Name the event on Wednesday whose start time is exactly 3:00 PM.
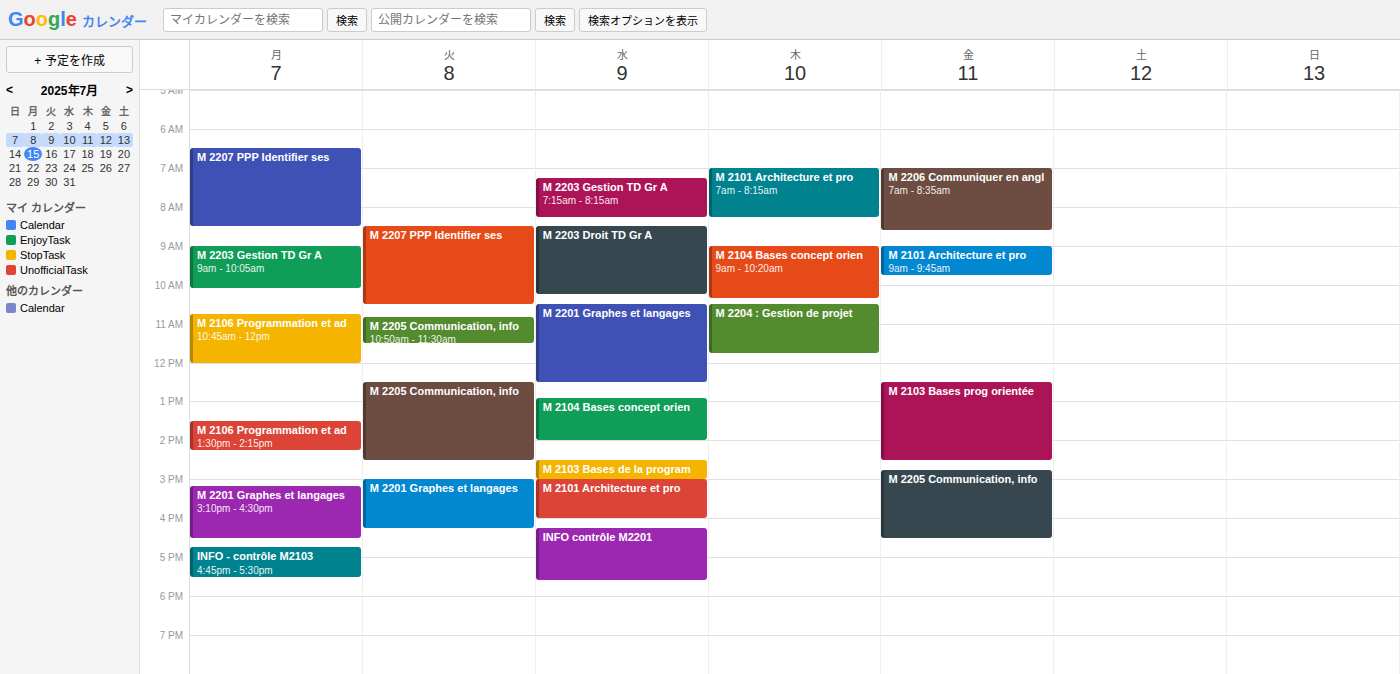
"M 2101 Architecture et pro"